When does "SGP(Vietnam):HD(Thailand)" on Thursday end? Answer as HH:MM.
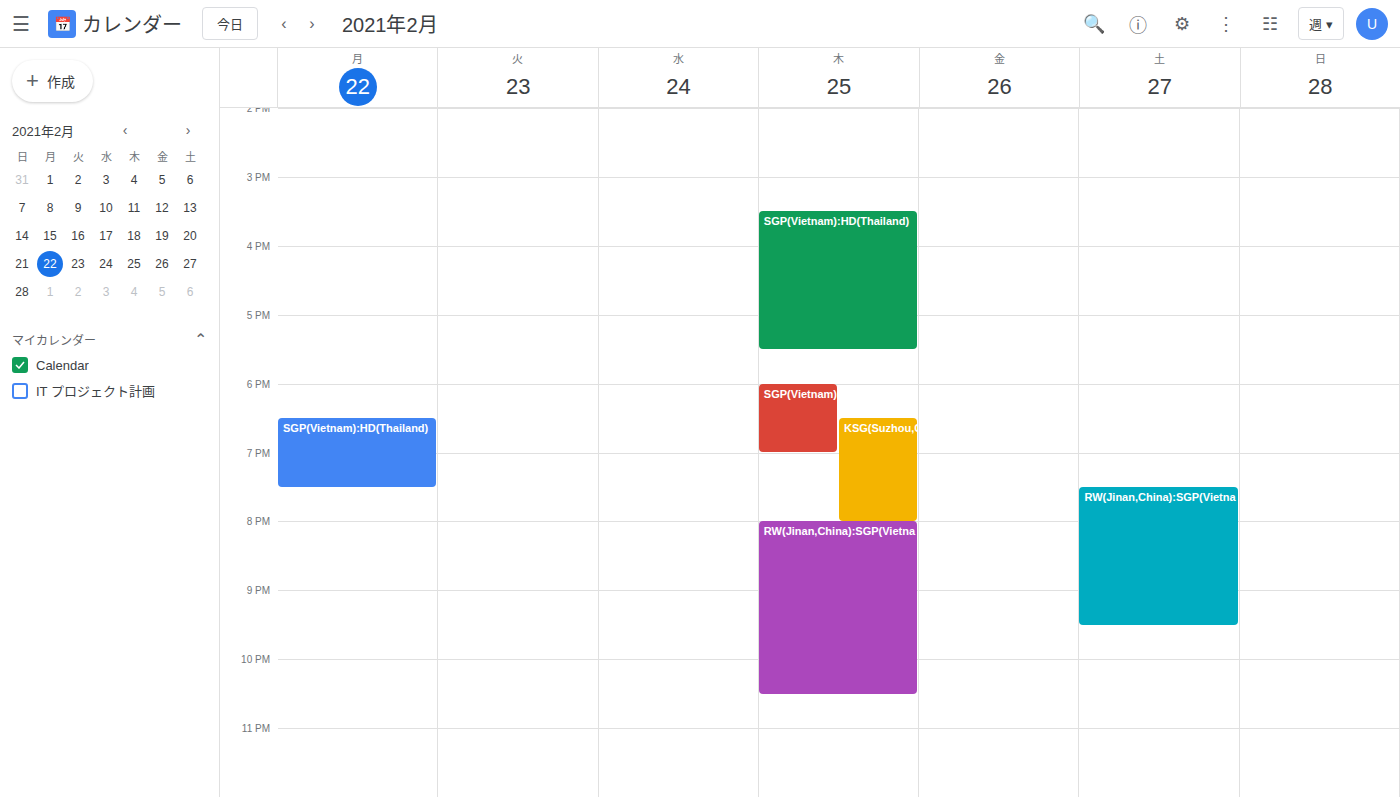
17:30